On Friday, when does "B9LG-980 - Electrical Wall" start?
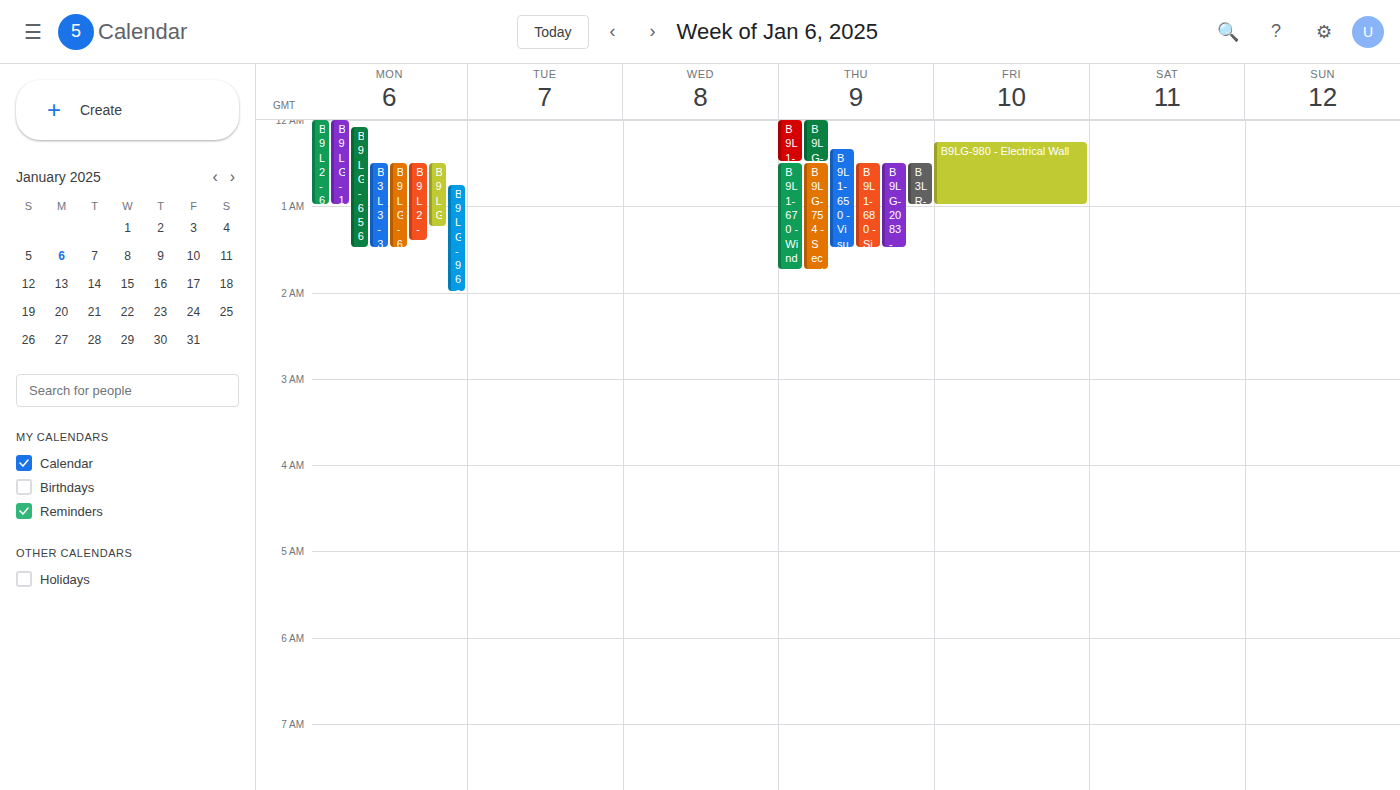
12:15 AM